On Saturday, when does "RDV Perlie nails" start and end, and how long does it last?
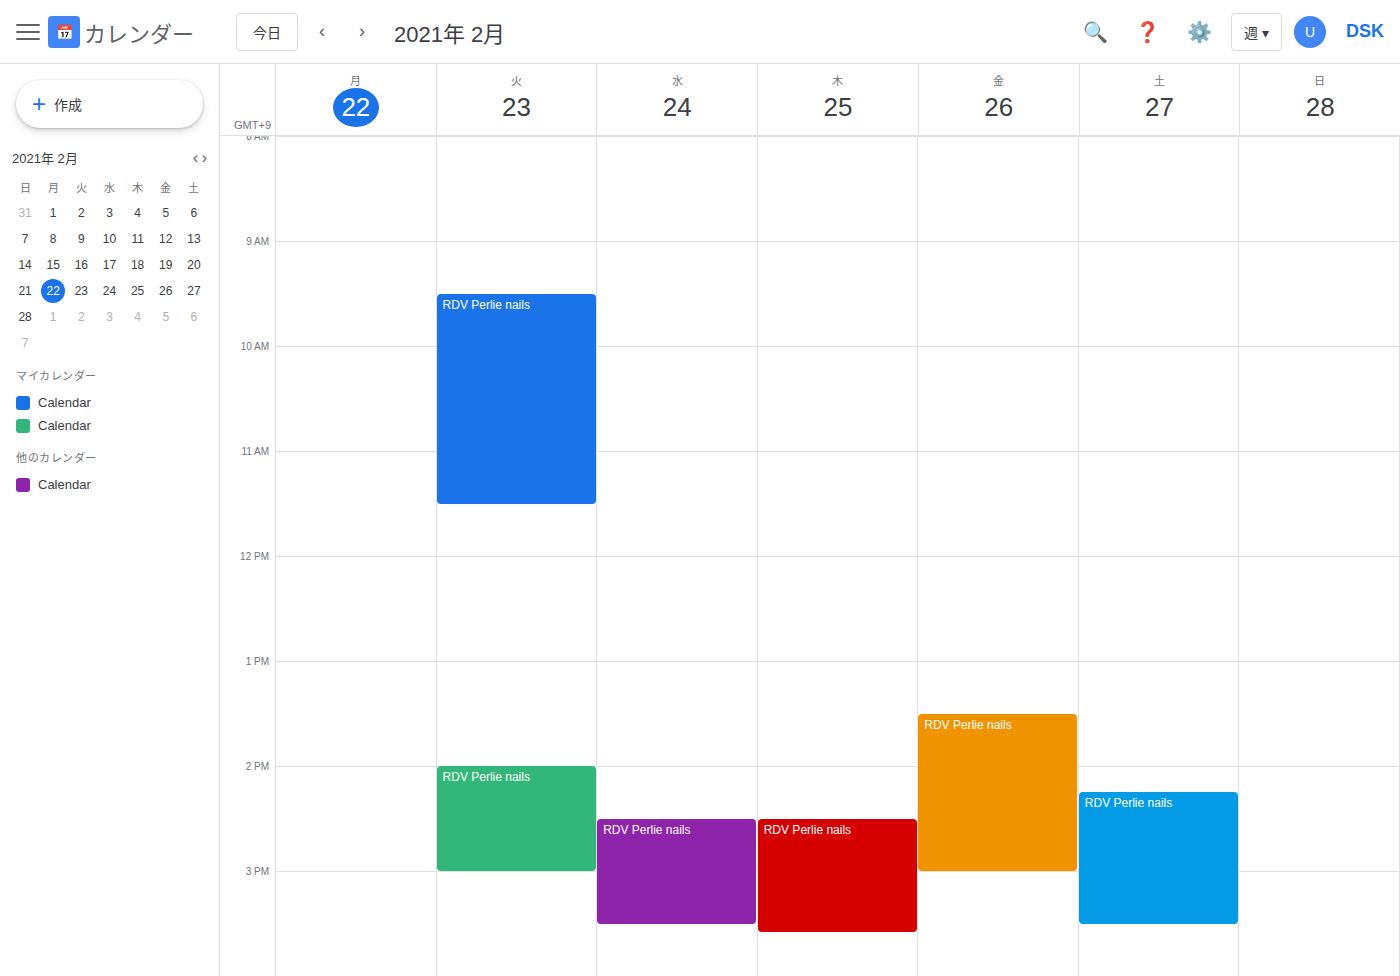
2:15 PM to 3:30 PM, 1 hour 15 minutes